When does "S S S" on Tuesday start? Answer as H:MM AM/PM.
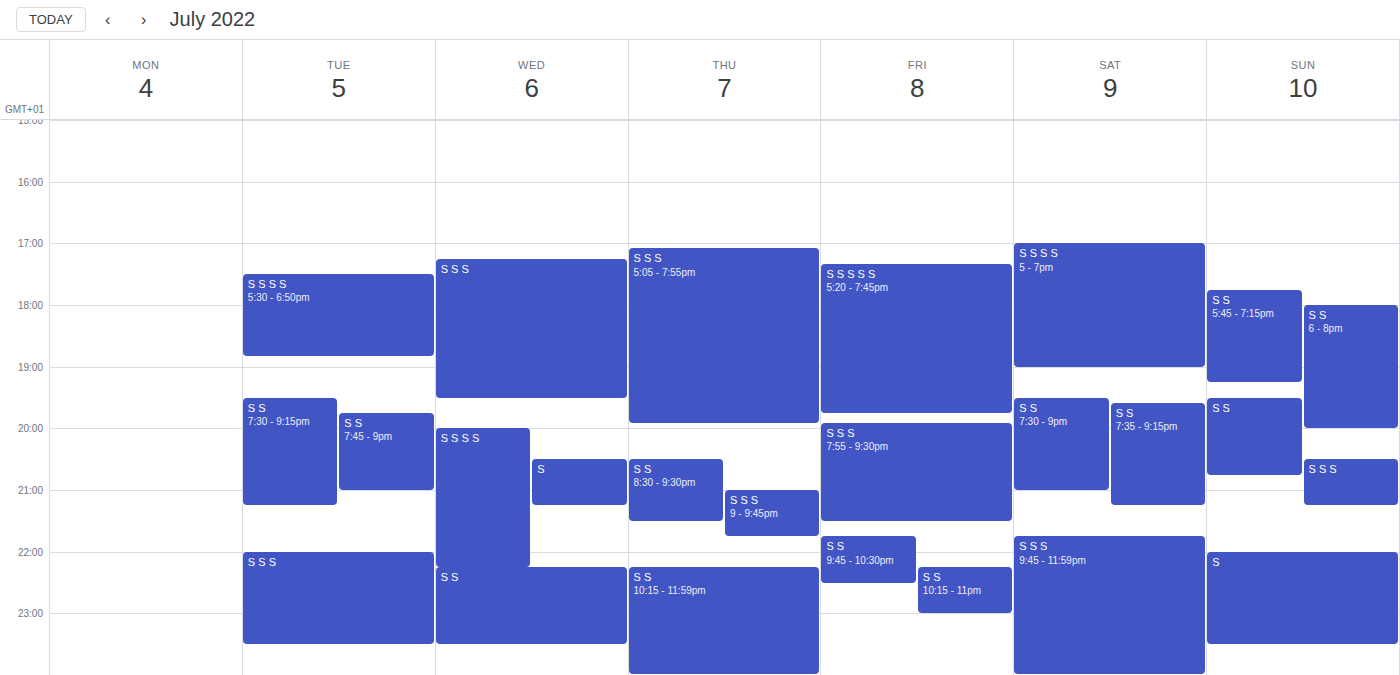
10:00 PM